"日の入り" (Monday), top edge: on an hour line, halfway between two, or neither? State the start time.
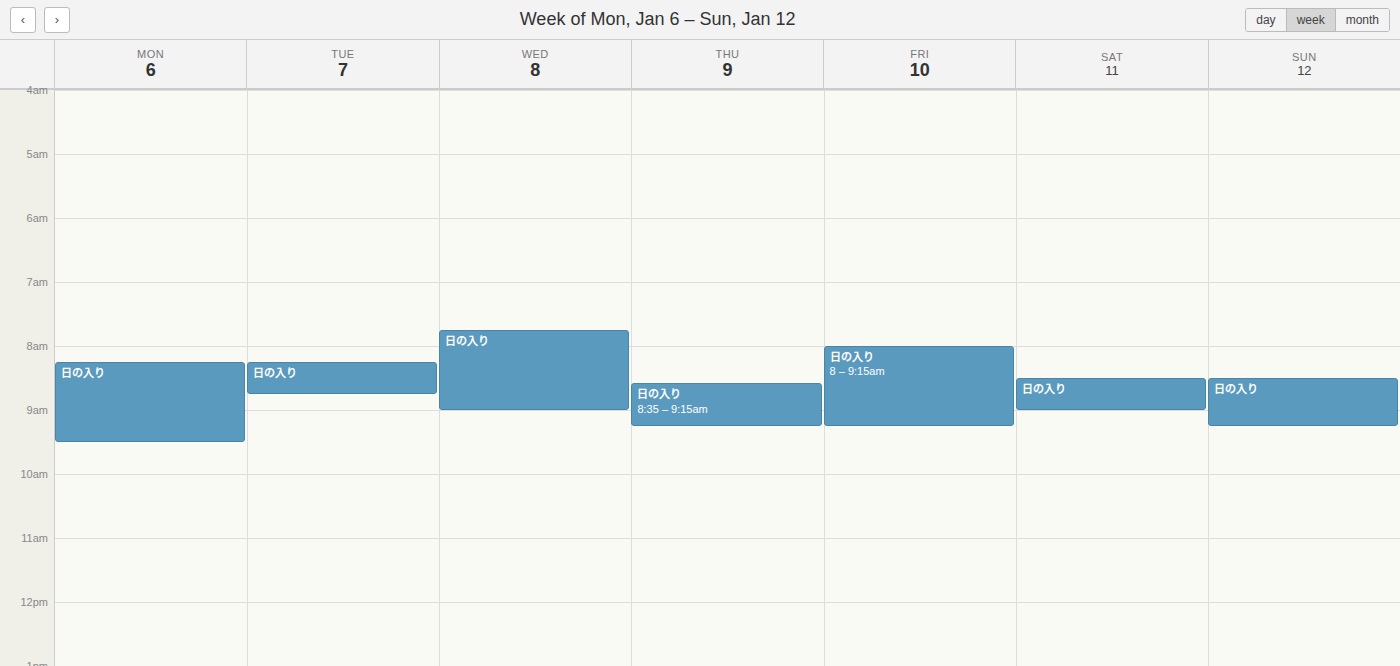
8:15 AM -- neither: a quarter of the way from the 8 AM line to the 9 AM line.